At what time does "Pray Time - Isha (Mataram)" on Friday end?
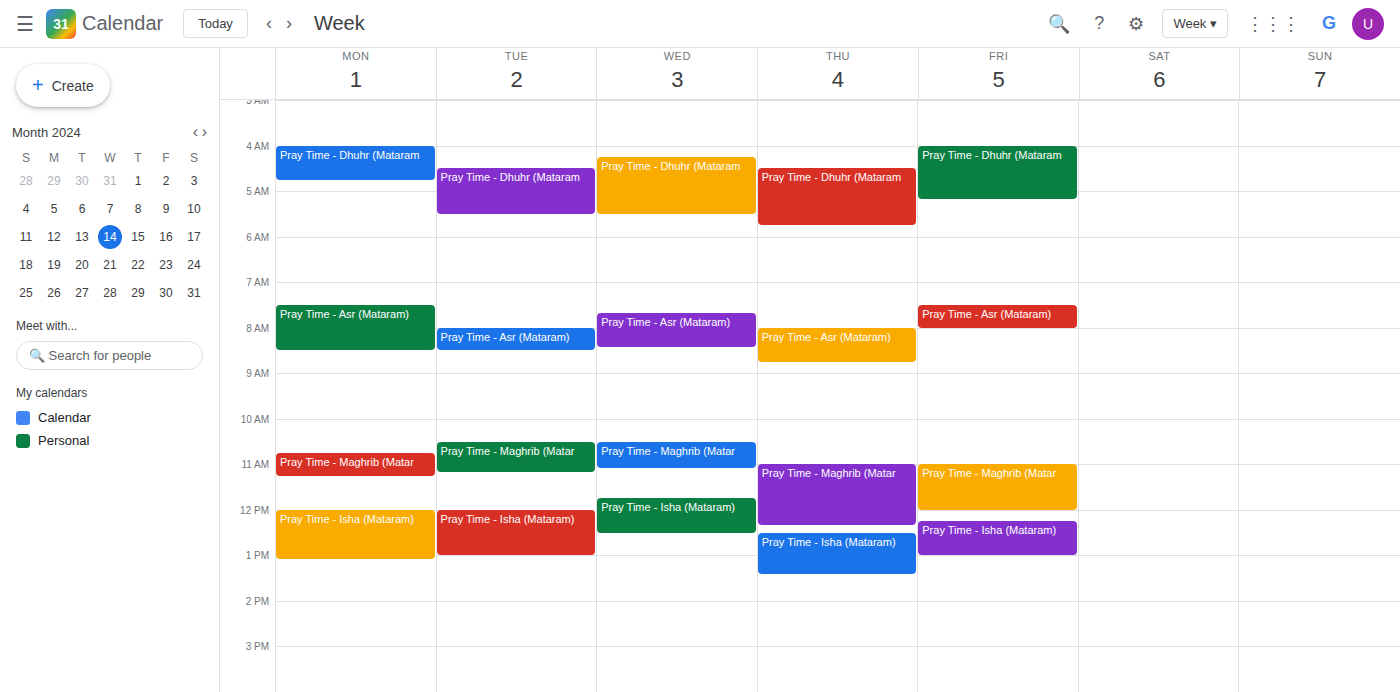
13:00